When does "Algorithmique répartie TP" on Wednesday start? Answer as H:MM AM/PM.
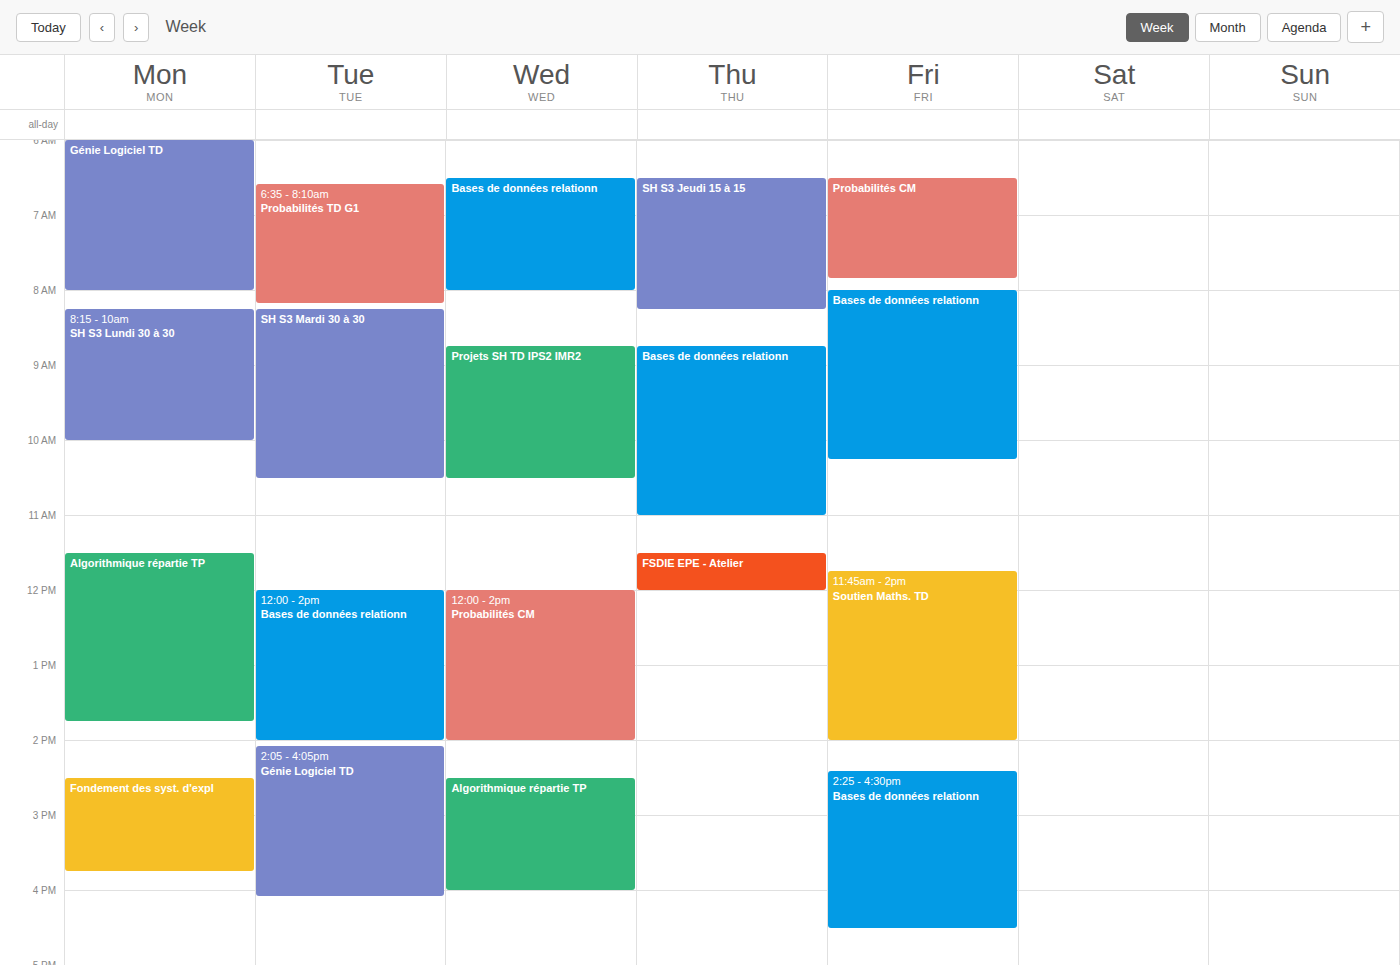
2:30 PM